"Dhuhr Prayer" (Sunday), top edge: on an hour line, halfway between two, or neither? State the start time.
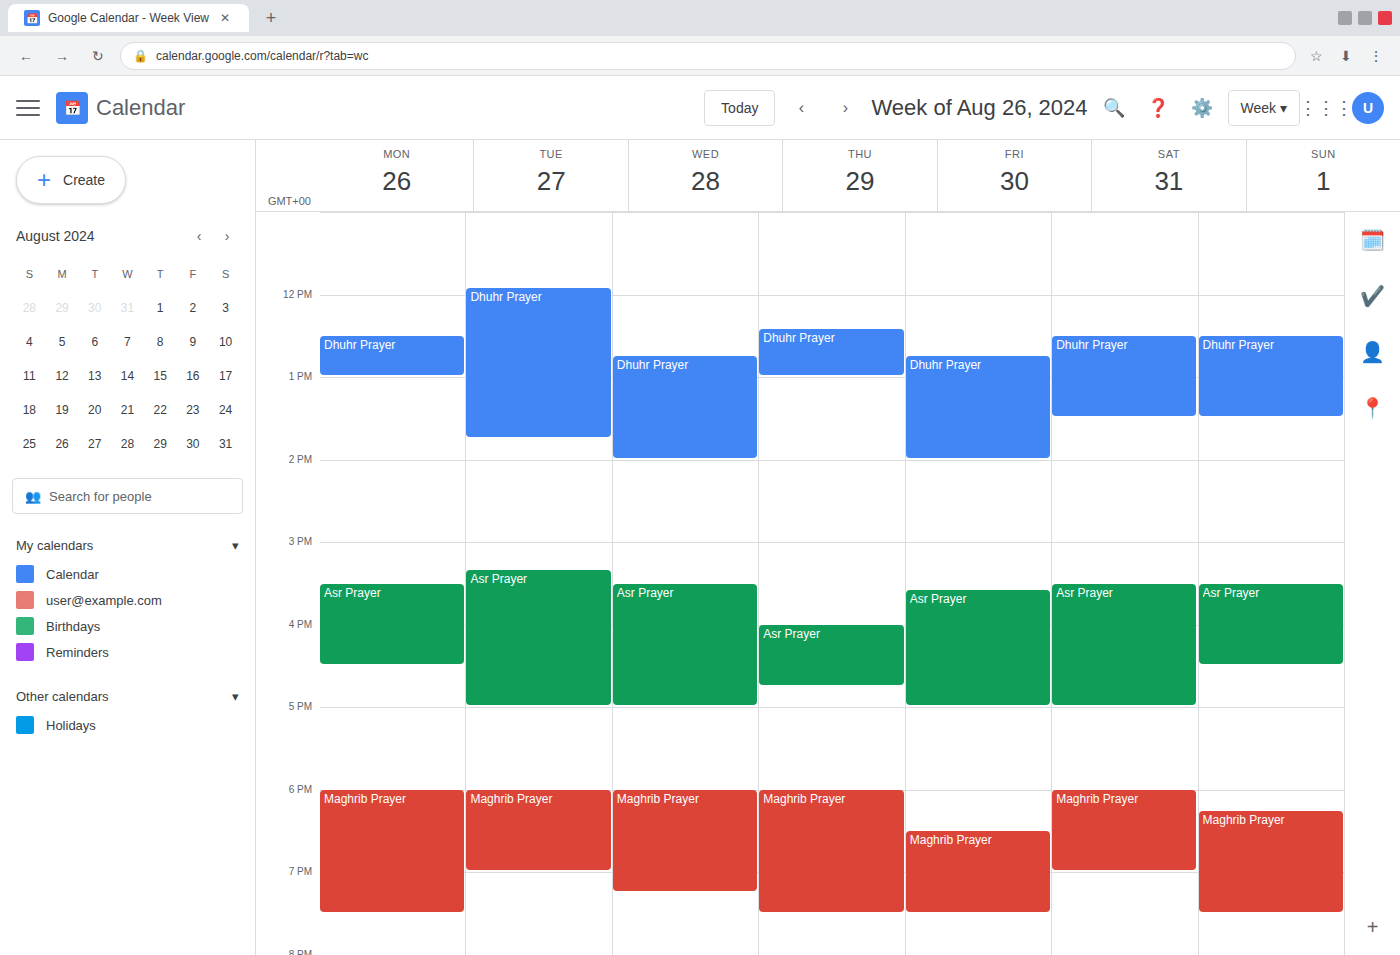
12:30 PM -- halfway between the 12 PM and 1 PM lines.